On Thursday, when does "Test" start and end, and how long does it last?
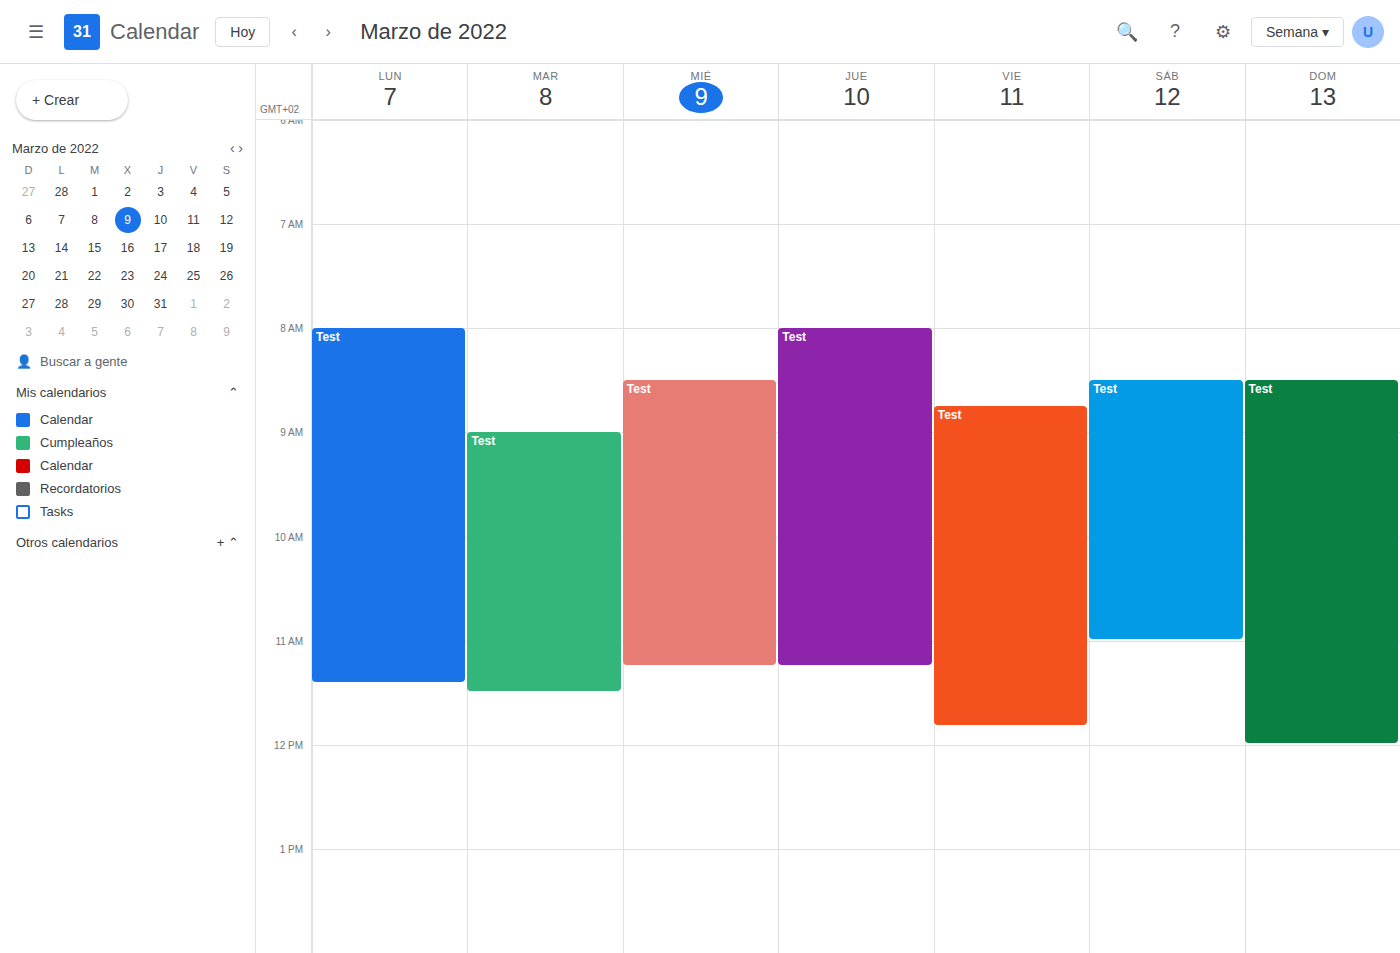
08:00 to 11:15, 3 hours 15 minutes